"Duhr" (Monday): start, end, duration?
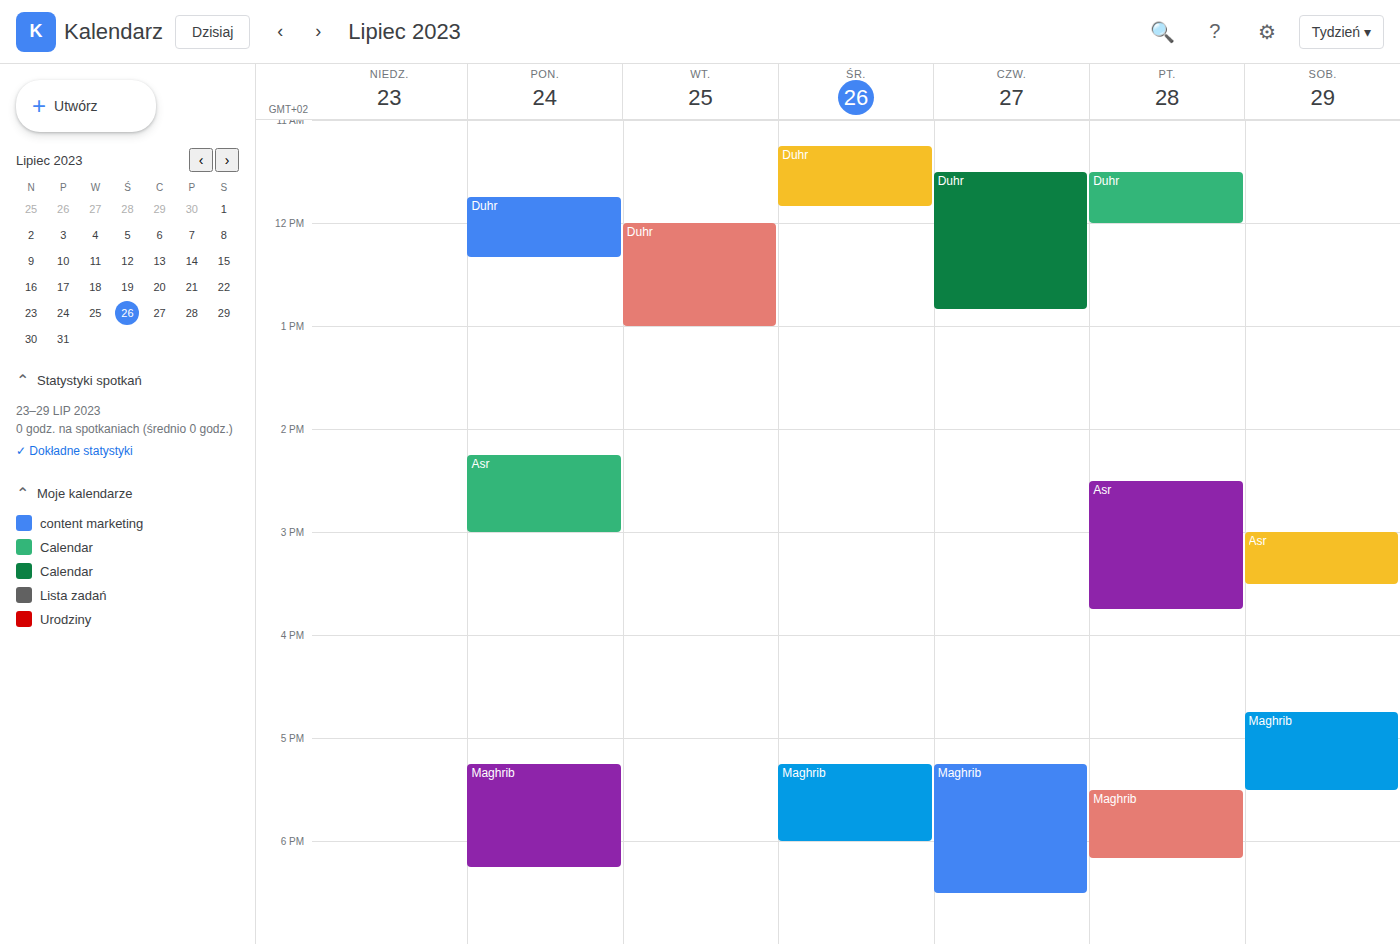
11:45 AM to 12:20 PM, 35 minutes